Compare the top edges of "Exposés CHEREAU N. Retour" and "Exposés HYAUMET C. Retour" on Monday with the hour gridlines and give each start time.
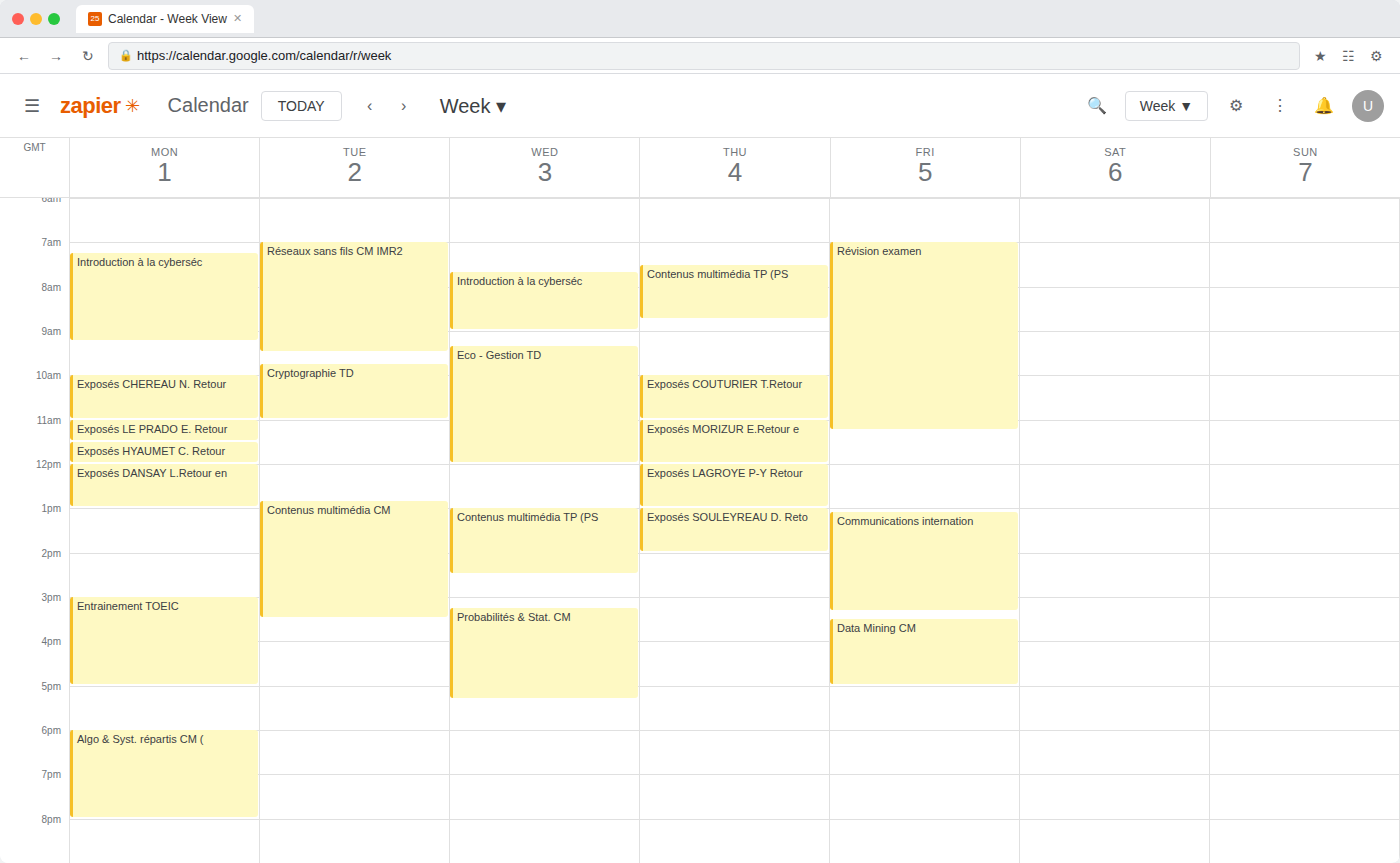
"Exposés CHEREAU N. Retour": 10:00, exactly on the 10:00 line. "Exposés HYAUMET C. Retour": 11:30, halfway between the 11:00 and 12:00 lines.